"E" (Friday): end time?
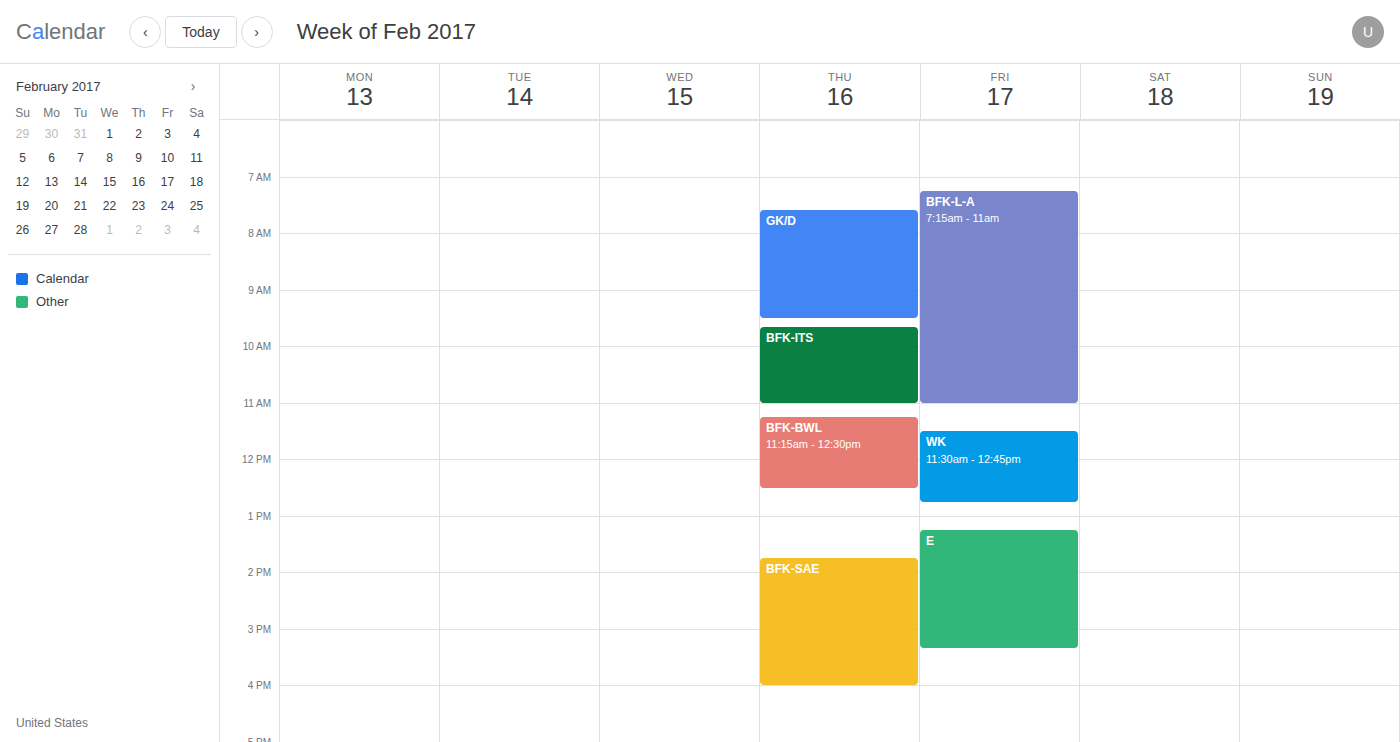
3:20 PM